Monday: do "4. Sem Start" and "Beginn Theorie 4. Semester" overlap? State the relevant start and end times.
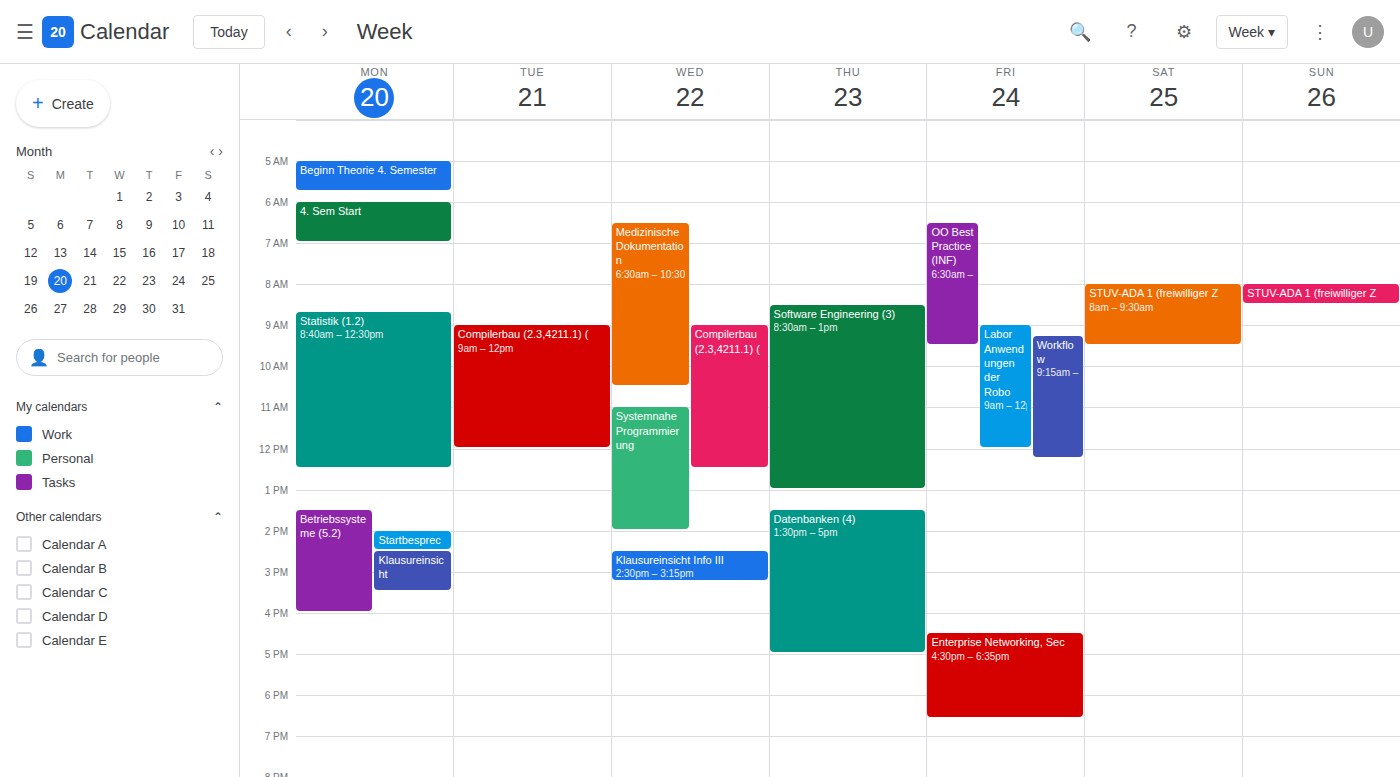
"Beginn Theorie 4. Semester" ends at 5:45 AM and "4. Sem Start" starts at 6:00 AM -- no overlap.